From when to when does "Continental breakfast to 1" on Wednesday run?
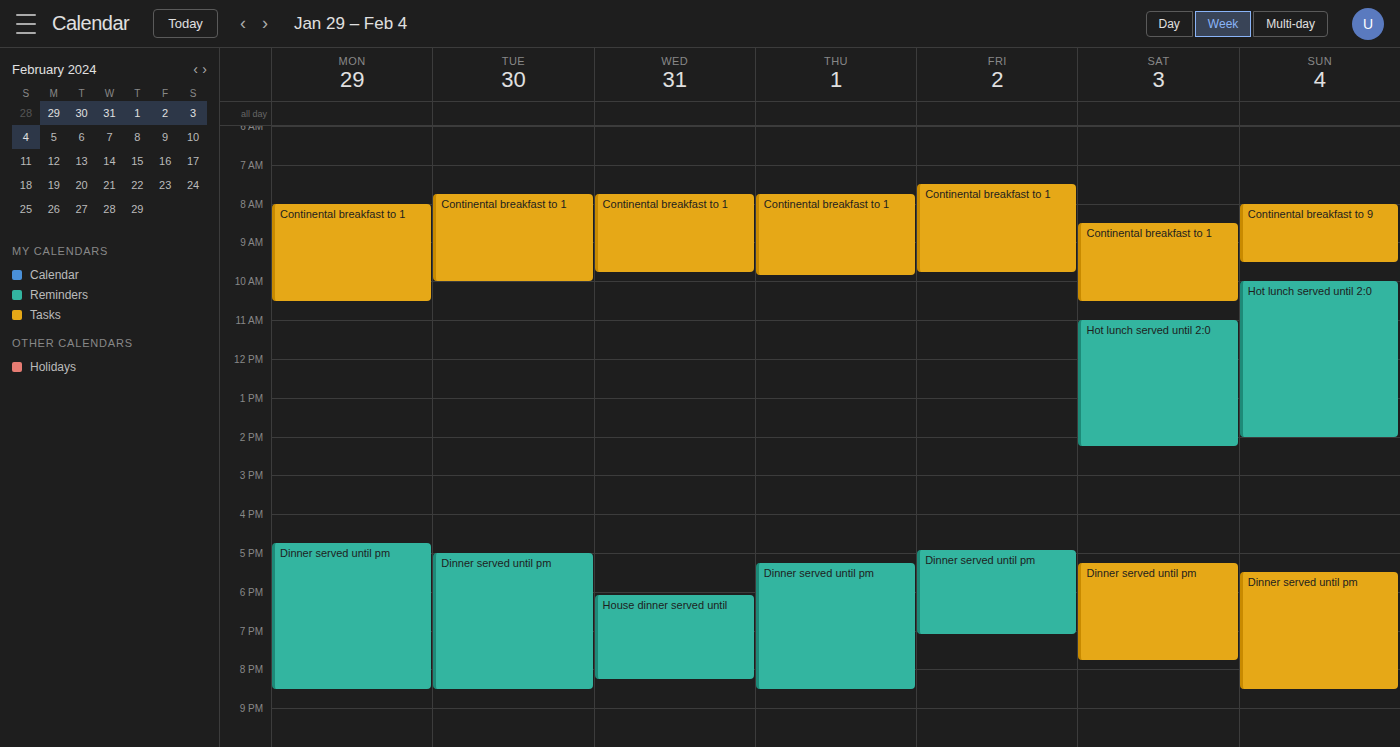
7:45 AM to 9:45 AM